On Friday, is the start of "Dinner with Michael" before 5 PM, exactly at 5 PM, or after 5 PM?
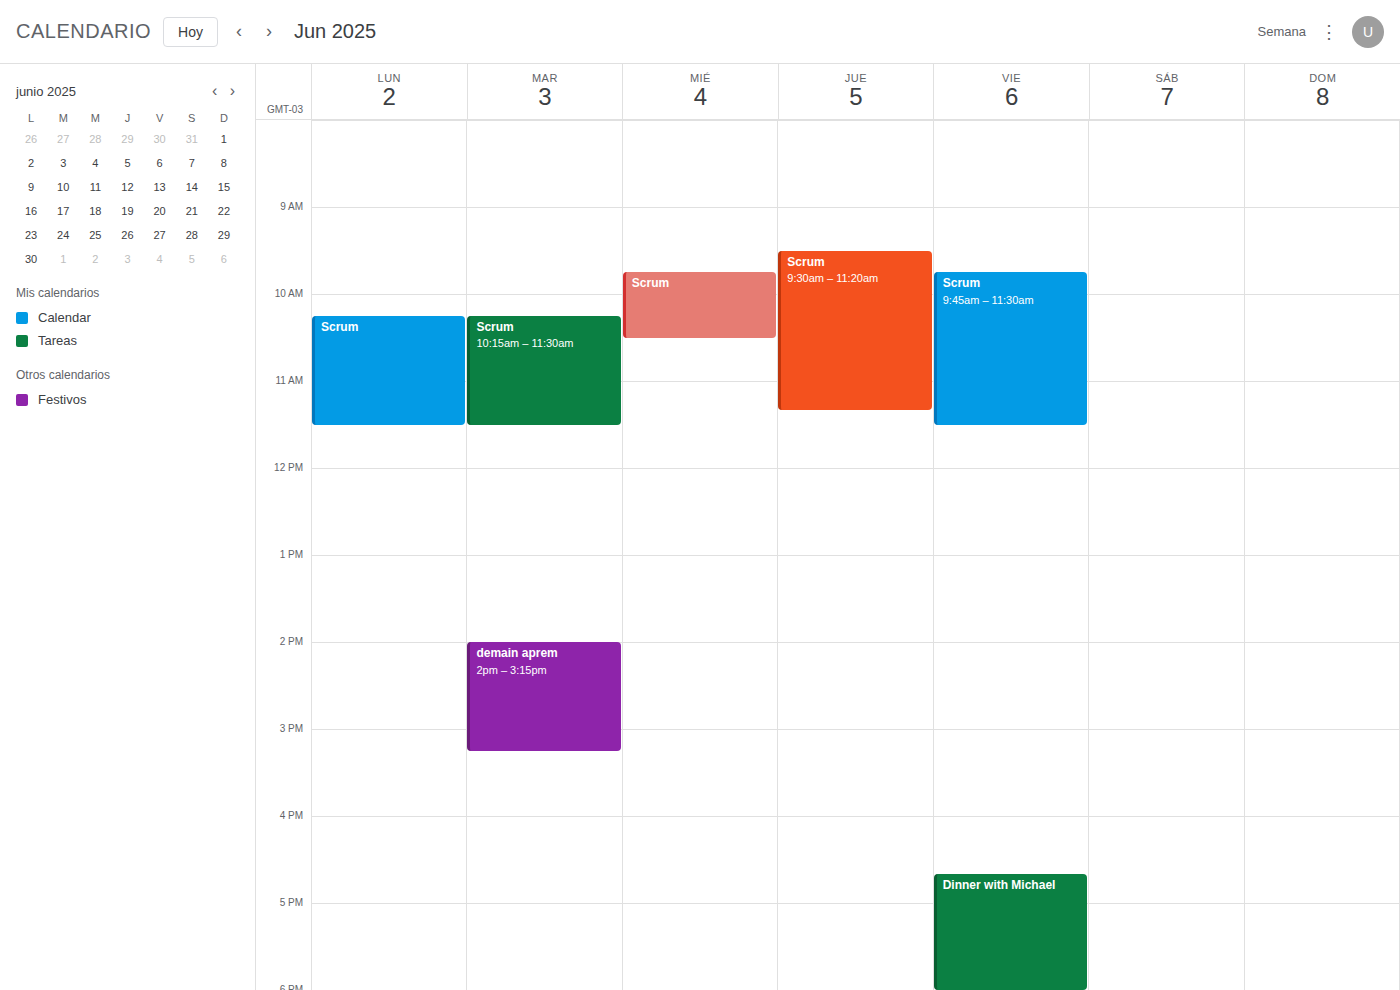
4:40 PM -- before 5 PM, 20 minutes above the 5 PM line.